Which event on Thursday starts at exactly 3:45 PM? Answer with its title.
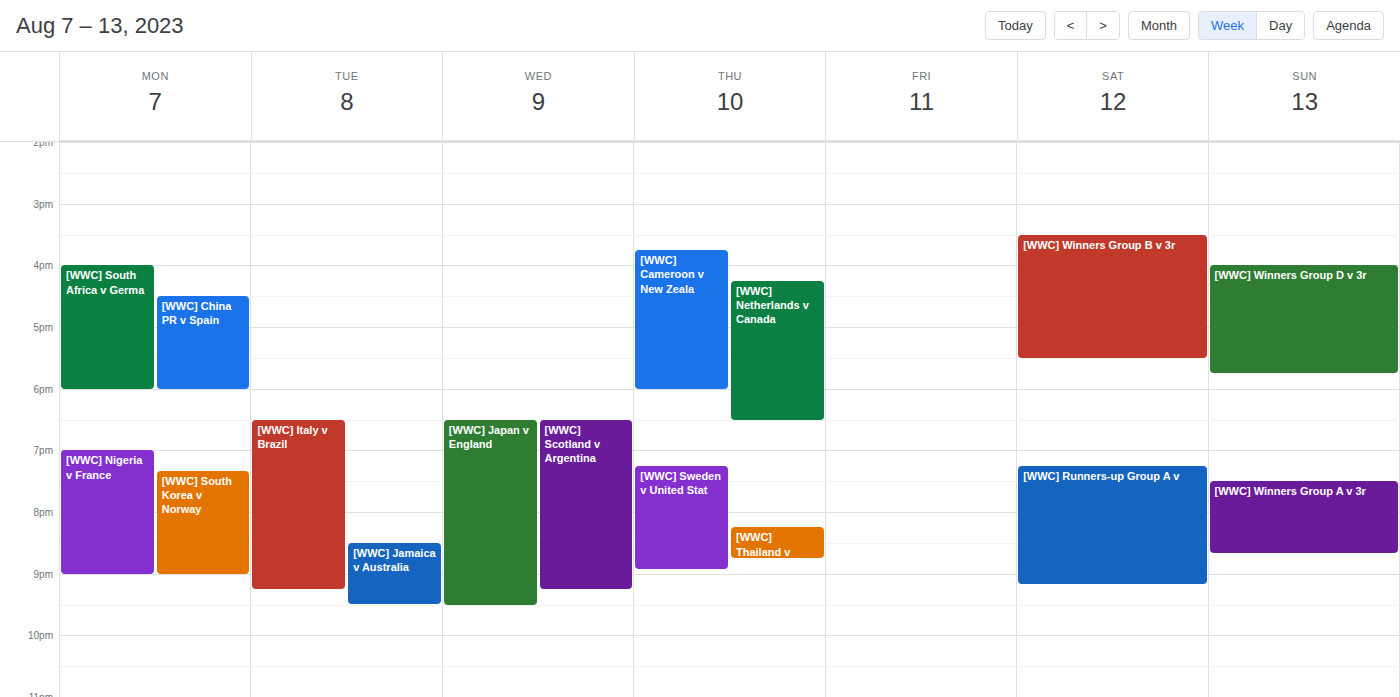
"[WWC] Cameroon v New Zeala"